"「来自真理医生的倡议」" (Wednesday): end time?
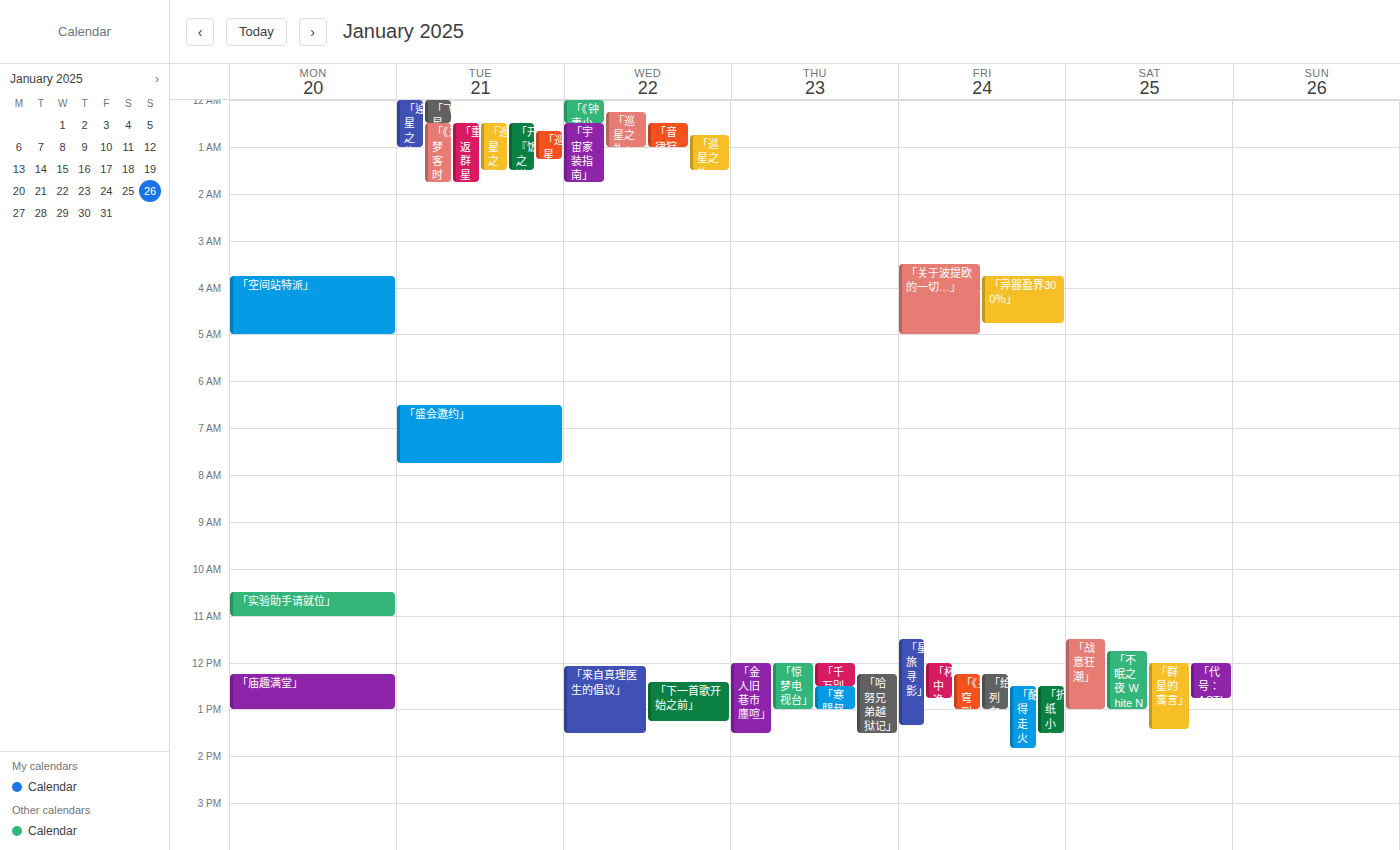
1:30 PM